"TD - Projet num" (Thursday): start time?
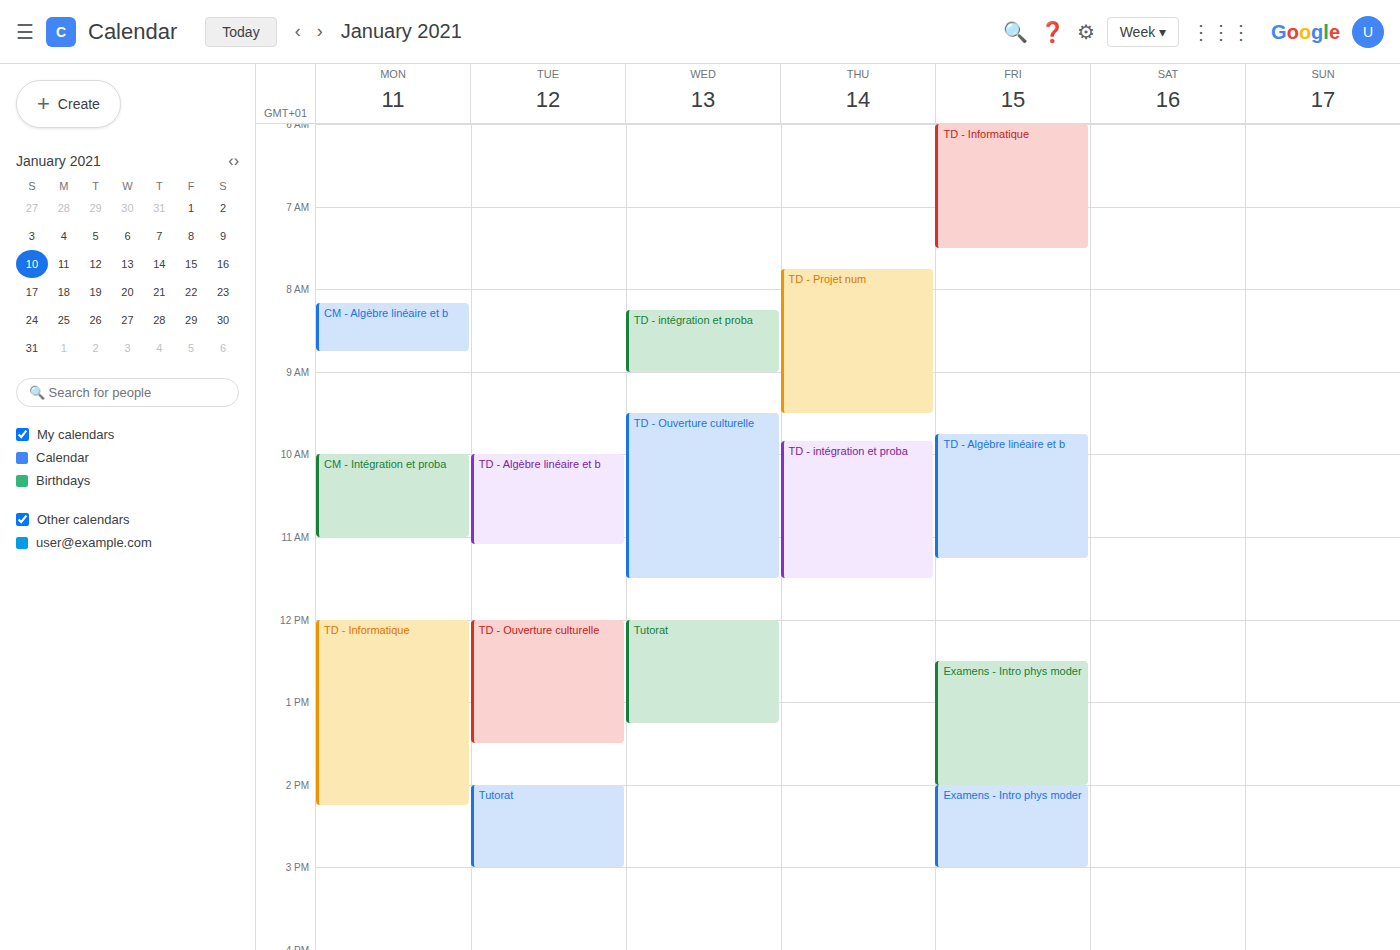
7:45 AM